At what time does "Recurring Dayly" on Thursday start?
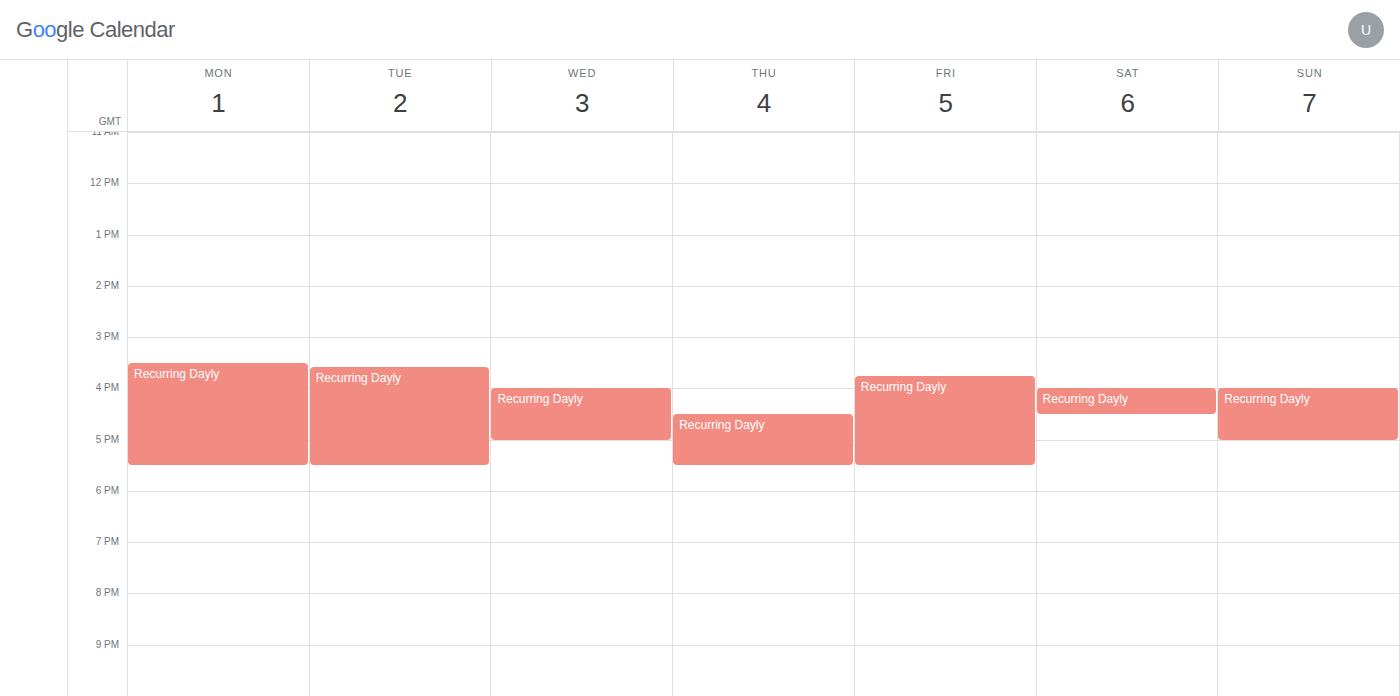
4:30 PM